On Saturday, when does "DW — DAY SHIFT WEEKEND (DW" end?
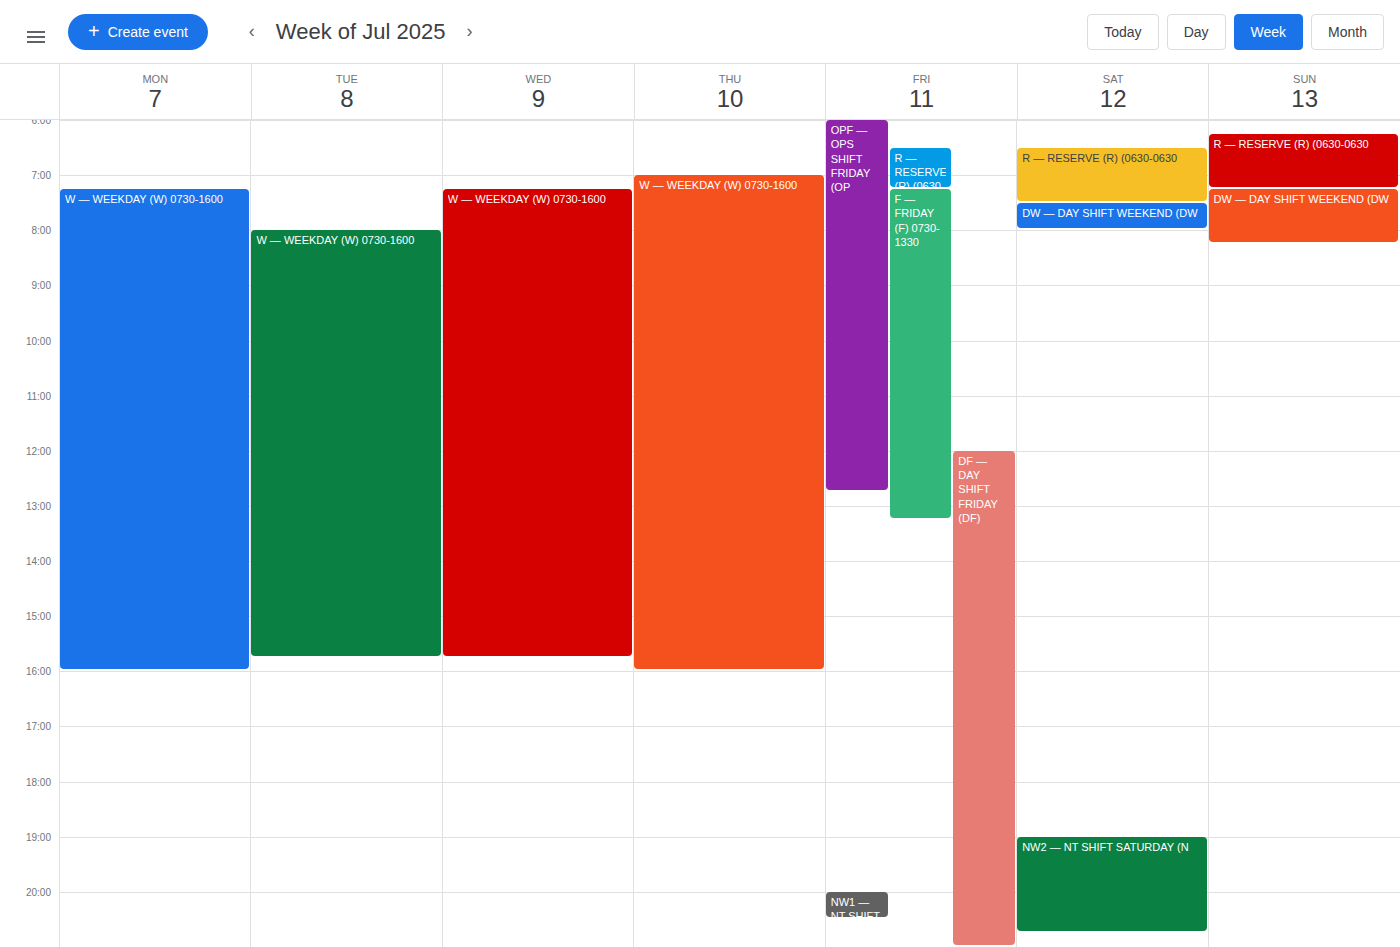
8:00 AM